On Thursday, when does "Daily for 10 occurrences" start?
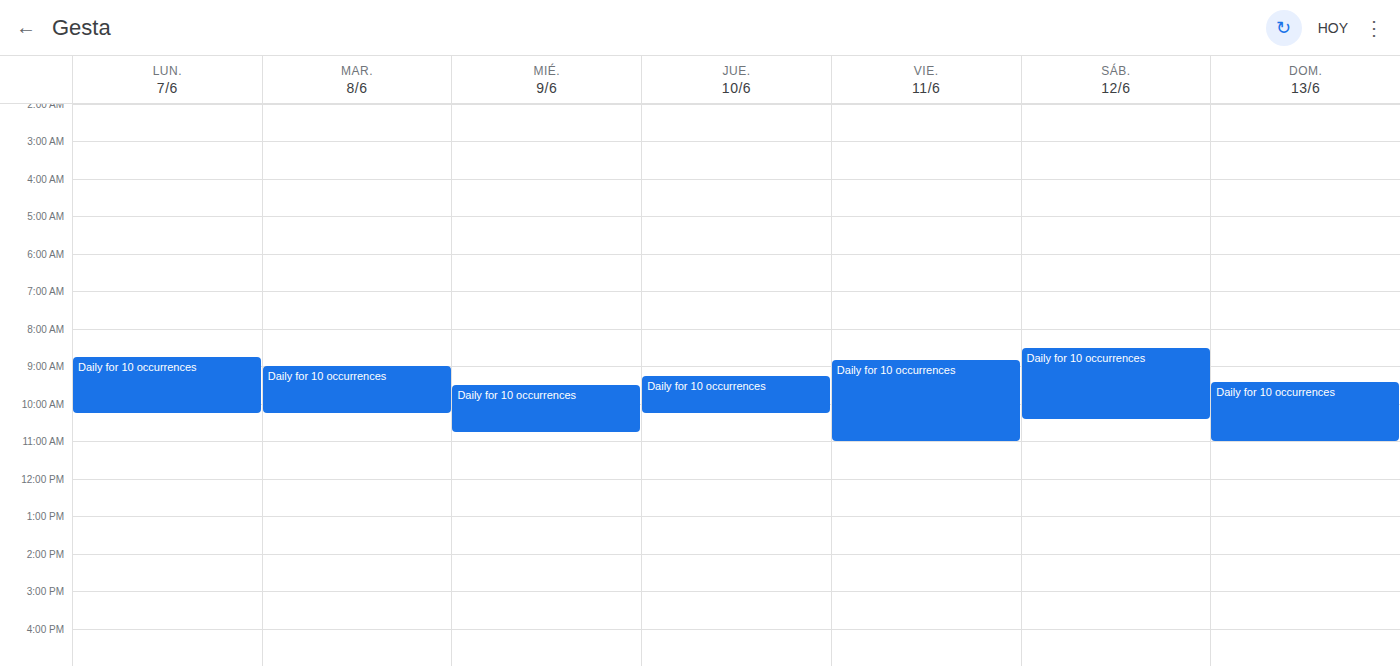
9:15 AM